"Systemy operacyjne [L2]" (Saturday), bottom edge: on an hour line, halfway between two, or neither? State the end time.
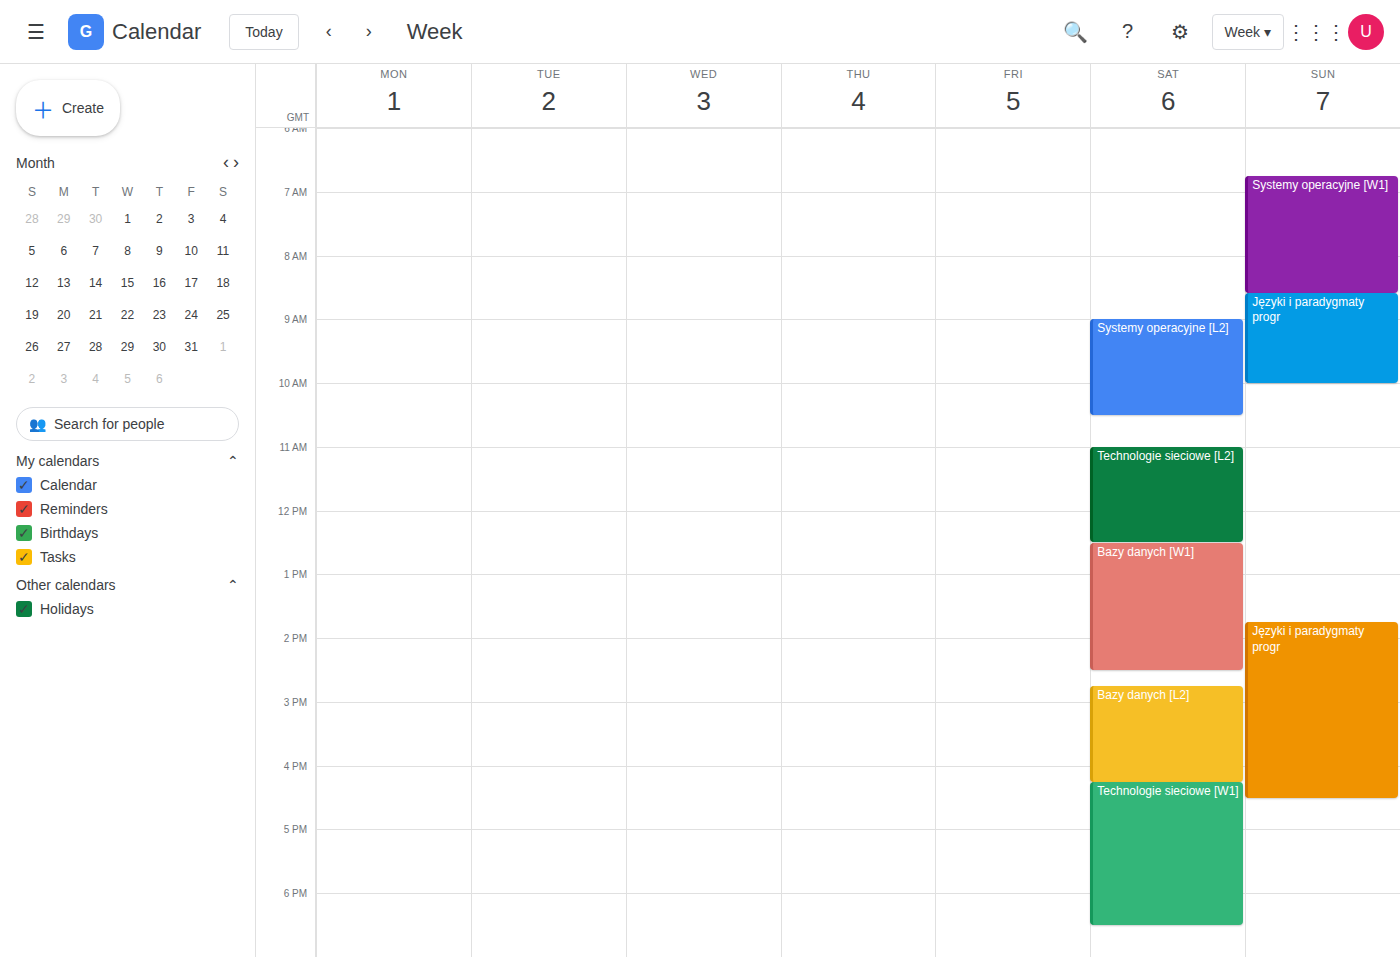
10:30 -- halfway between the 10:00 and 11:00 lines.